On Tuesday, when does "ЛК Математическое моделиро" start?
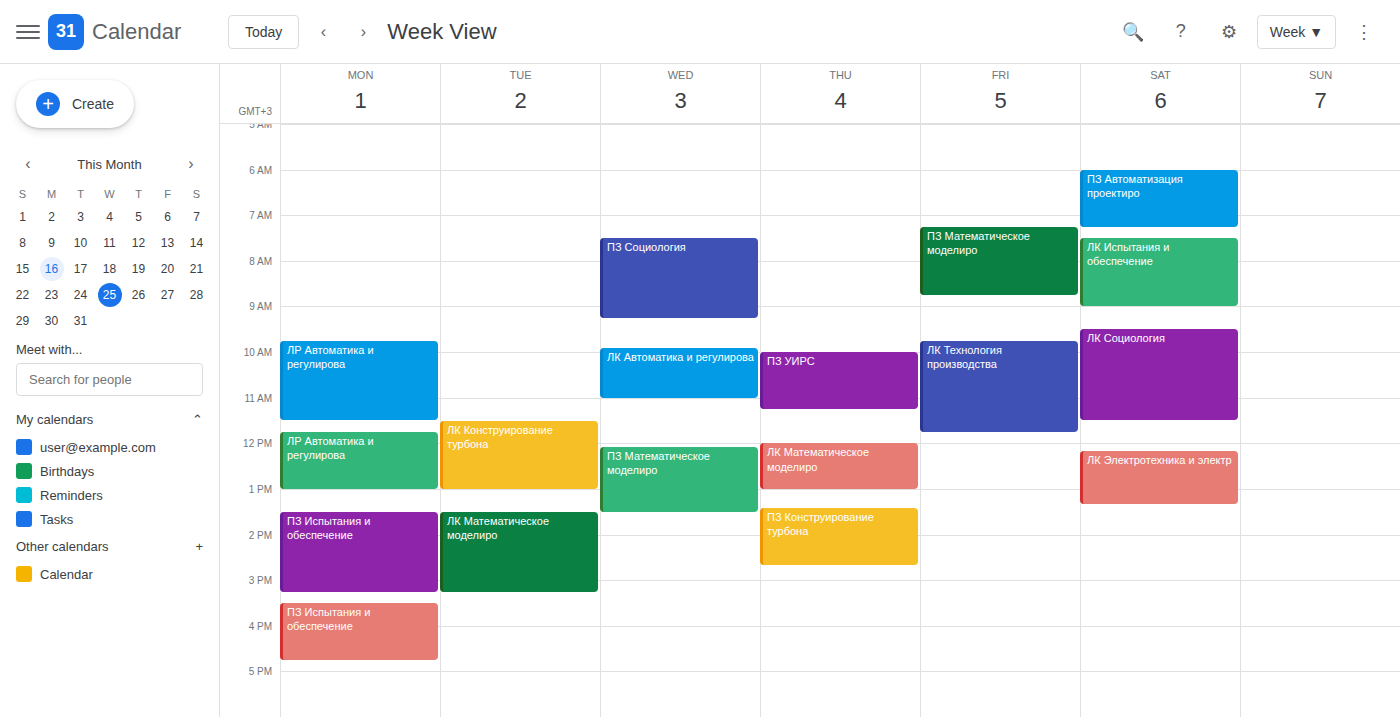
1:30 PM